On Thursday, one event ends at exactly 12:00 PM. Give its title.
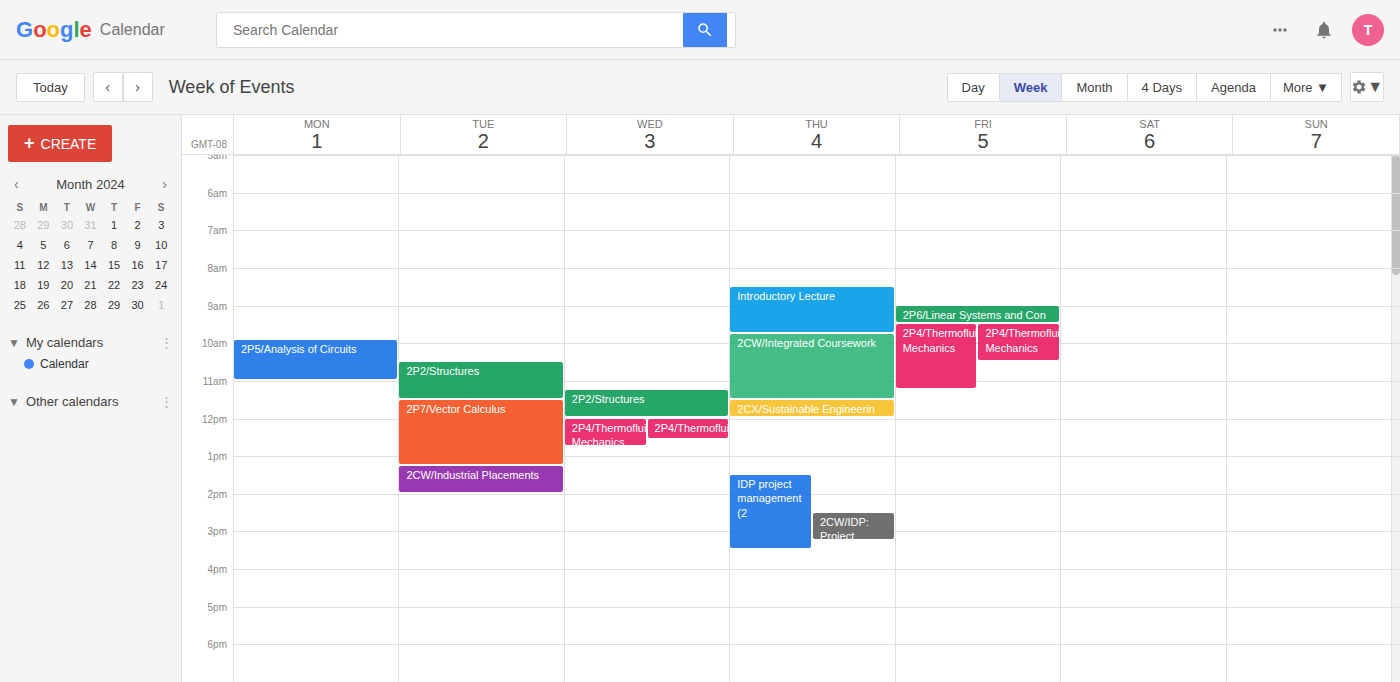
"2CX/Sustainable Engineerin"